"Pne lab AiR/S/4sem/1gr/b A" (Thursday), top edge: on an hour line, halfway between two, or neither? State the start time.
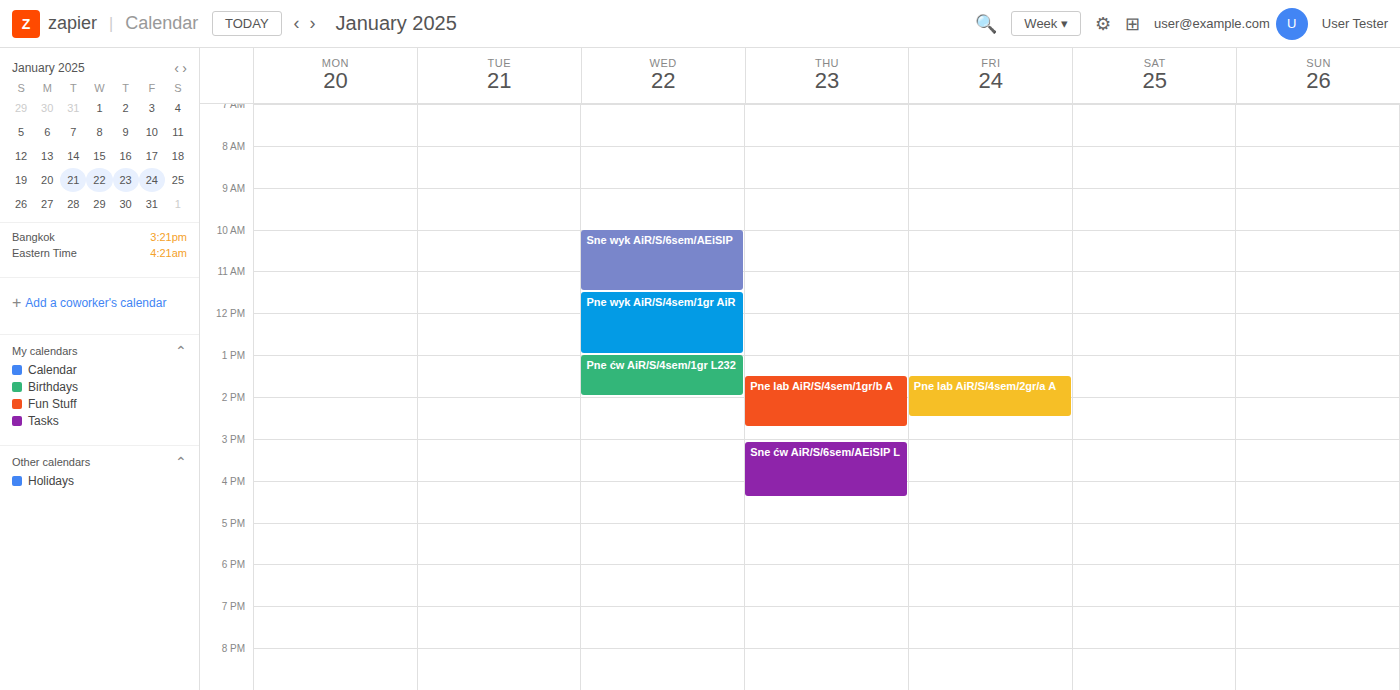
1:30 PM -- halfway between the 1 PM and 2 PM lines.